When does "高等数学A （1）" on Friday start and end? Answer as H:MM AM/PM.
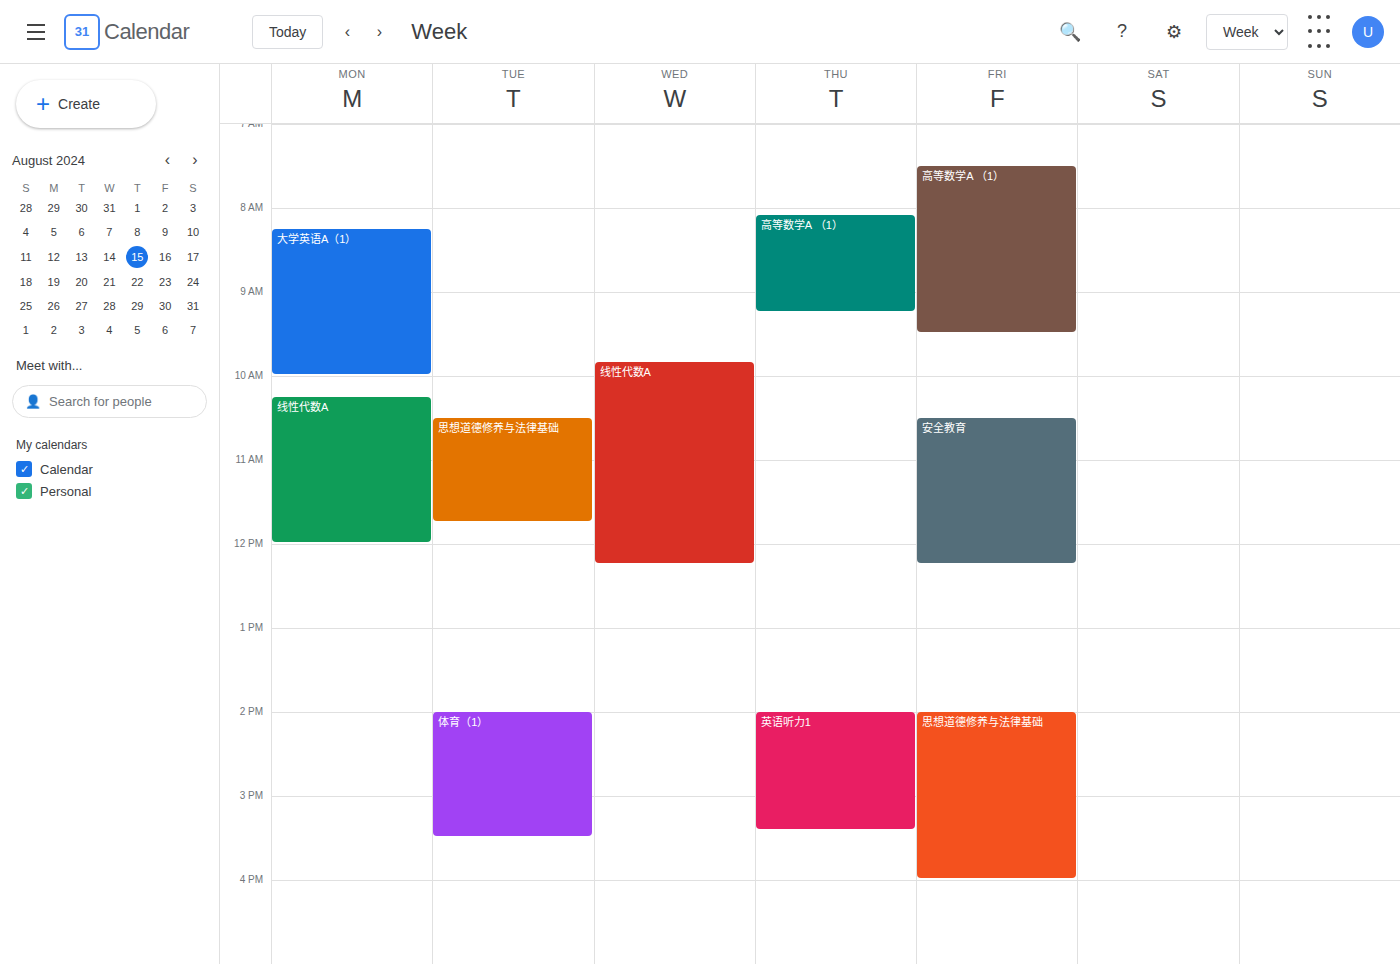
7:30 AM to 9:30 AM